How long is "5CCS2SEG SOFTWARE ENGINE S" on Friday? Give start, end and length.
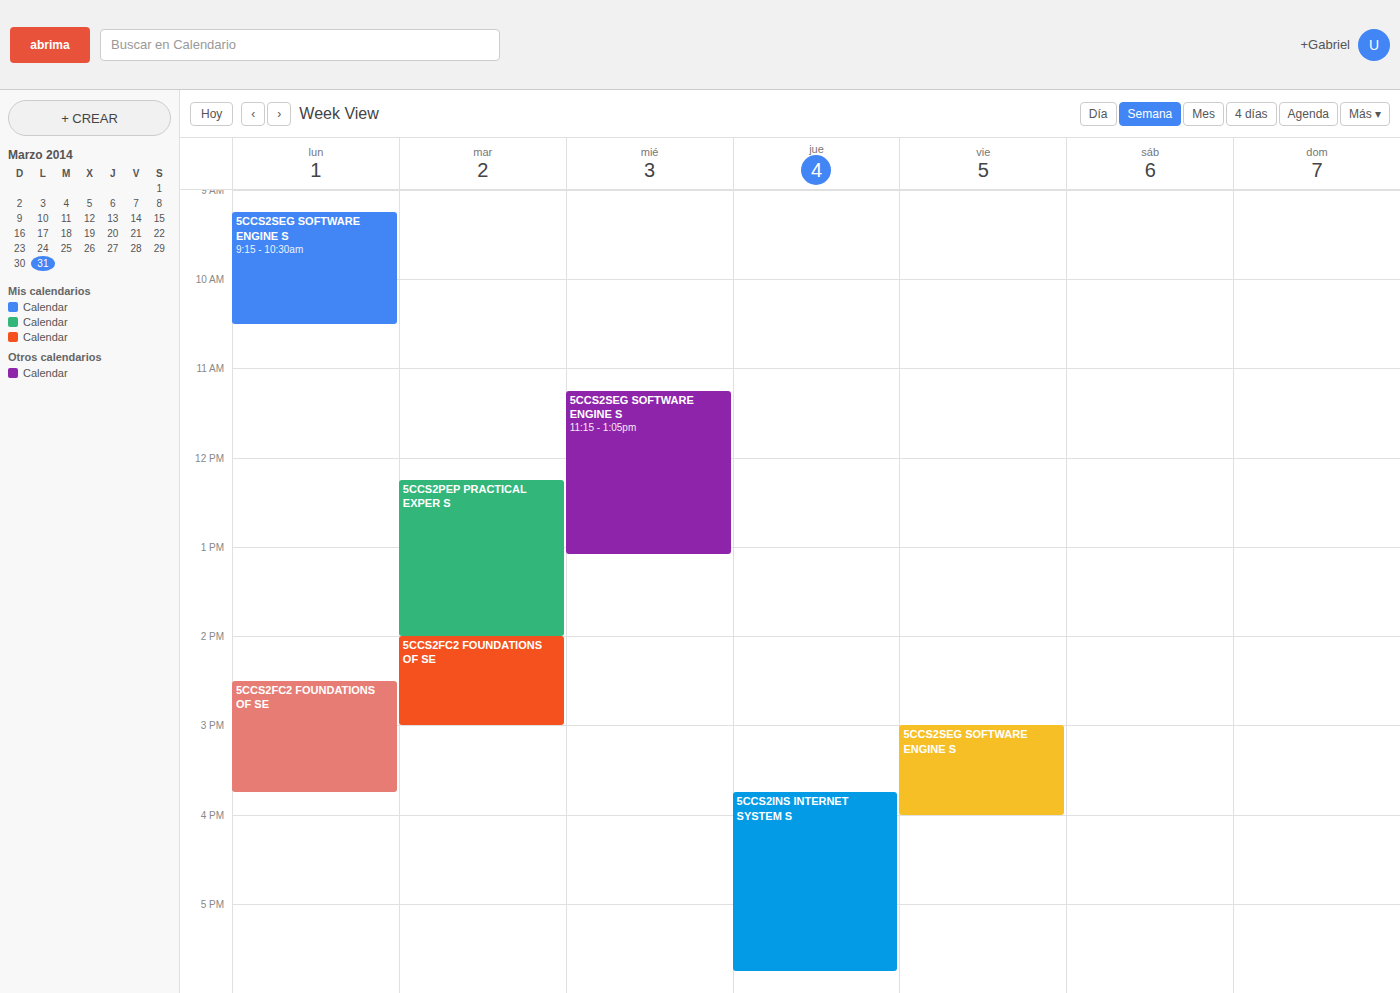
3:00 PM to 4:00 PM, 1 hour